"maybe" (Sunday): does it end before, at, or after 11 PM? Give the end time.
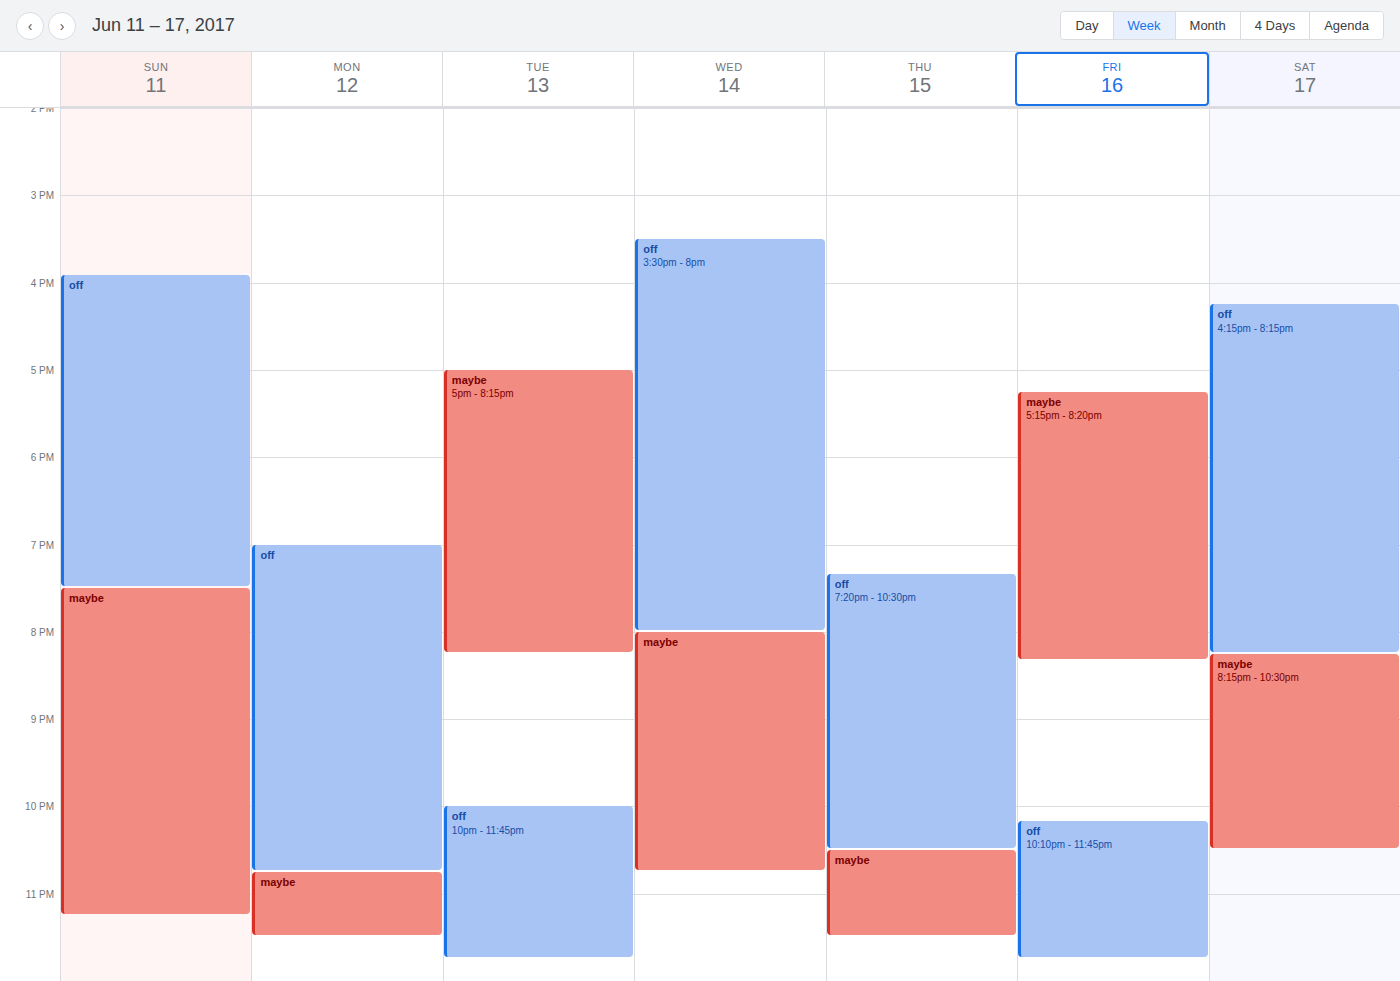
11:15 PM -- after 11 PM, 15 minutes below the 11 PM line.